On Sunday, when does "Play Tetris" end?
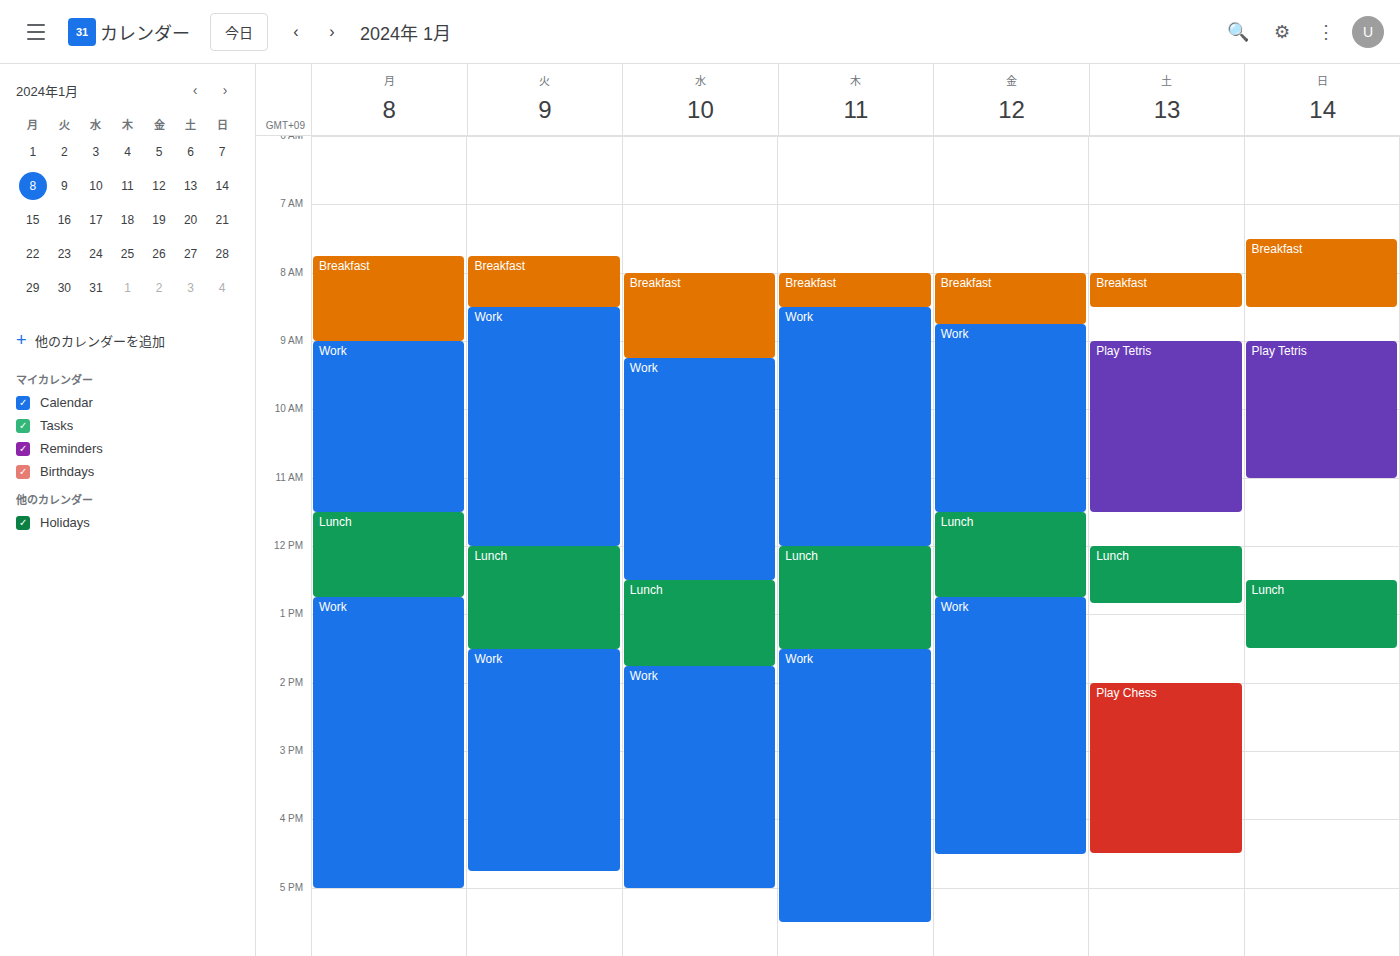
11:00 AM